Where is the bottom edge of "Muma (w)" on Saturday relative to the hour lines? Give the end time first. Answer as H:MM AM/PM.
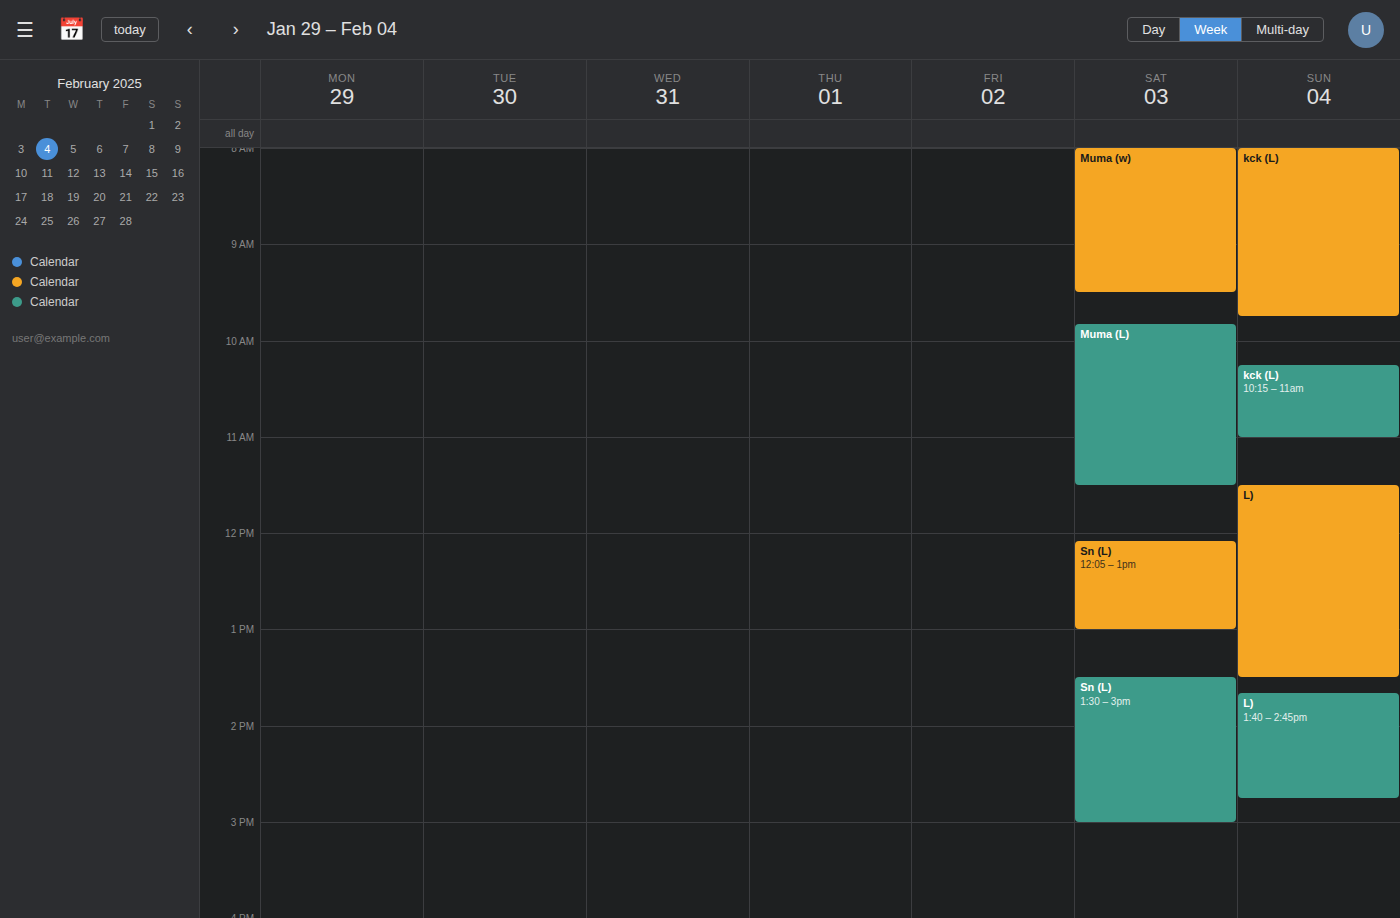
9:30 AM -- halfway between the 9 AM and 10 AM lines.